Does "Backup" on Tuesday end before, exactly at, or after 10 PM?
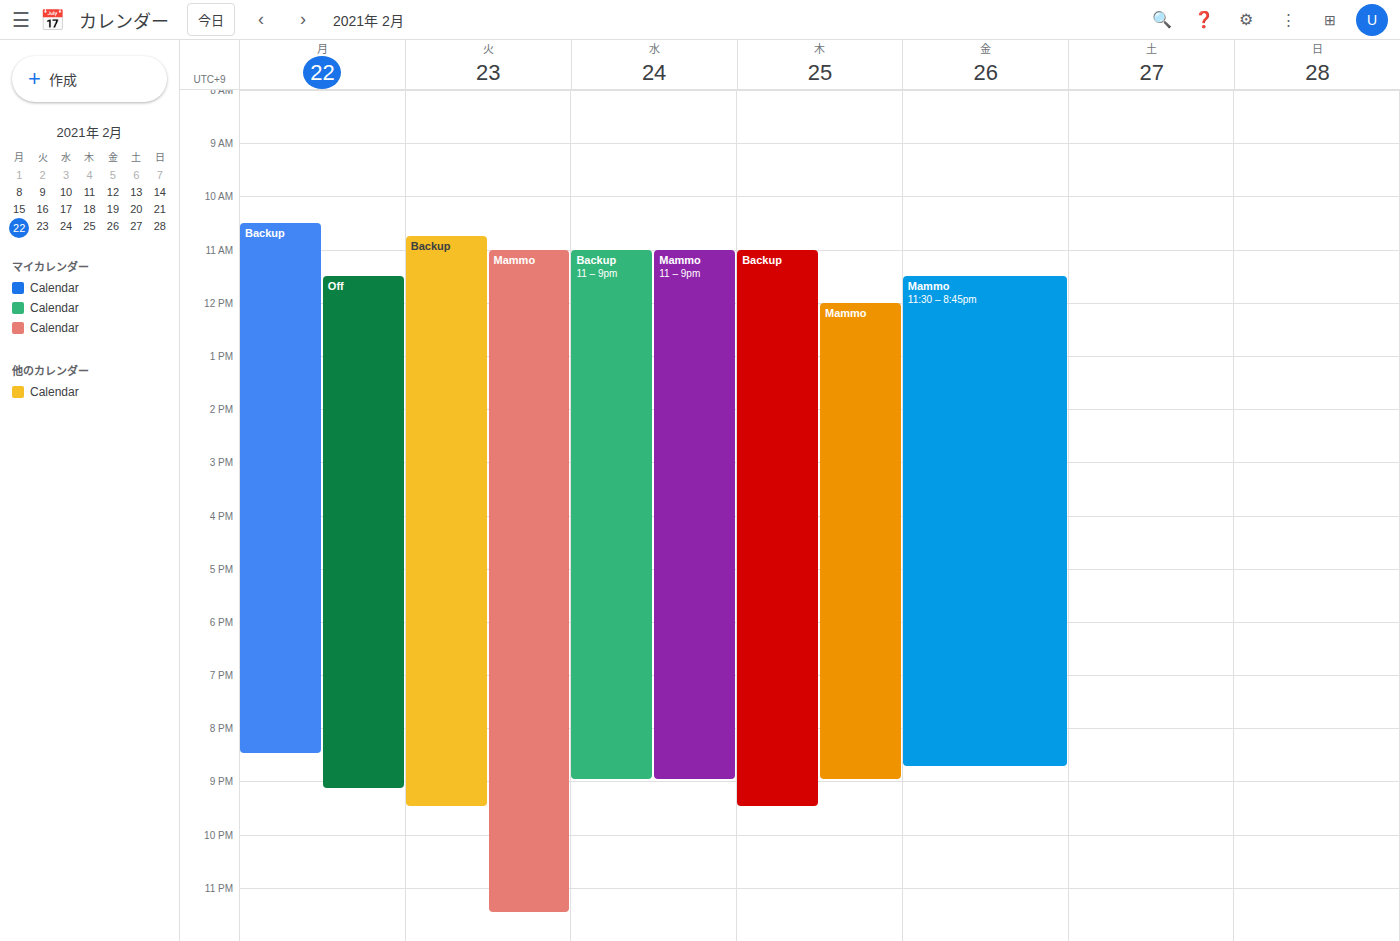
9:30 PM -- before 10 PM, 30 minutes above the 10 PM line.